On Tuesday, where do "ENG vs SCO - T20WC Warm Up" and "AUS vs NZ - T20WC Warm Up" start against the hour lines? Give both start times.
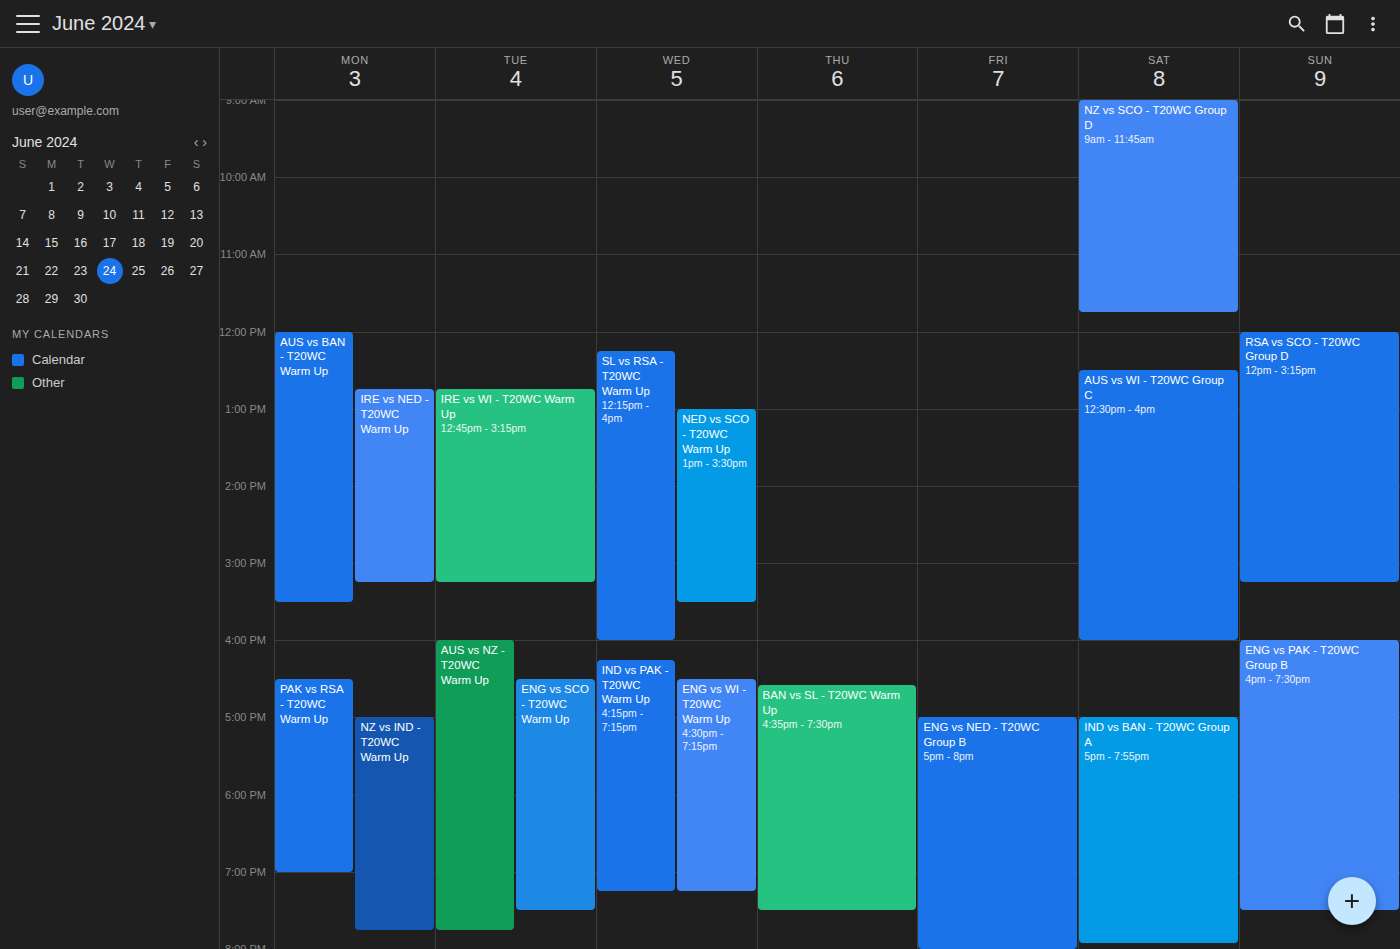
"ENG vs SCO - T20WC Warm Up": 16:30, halfway between the 16:00 and 17:00 lines. "AUS vs NZ - T20WC Warm Up": 16:00, exactly on the 16:00 line.